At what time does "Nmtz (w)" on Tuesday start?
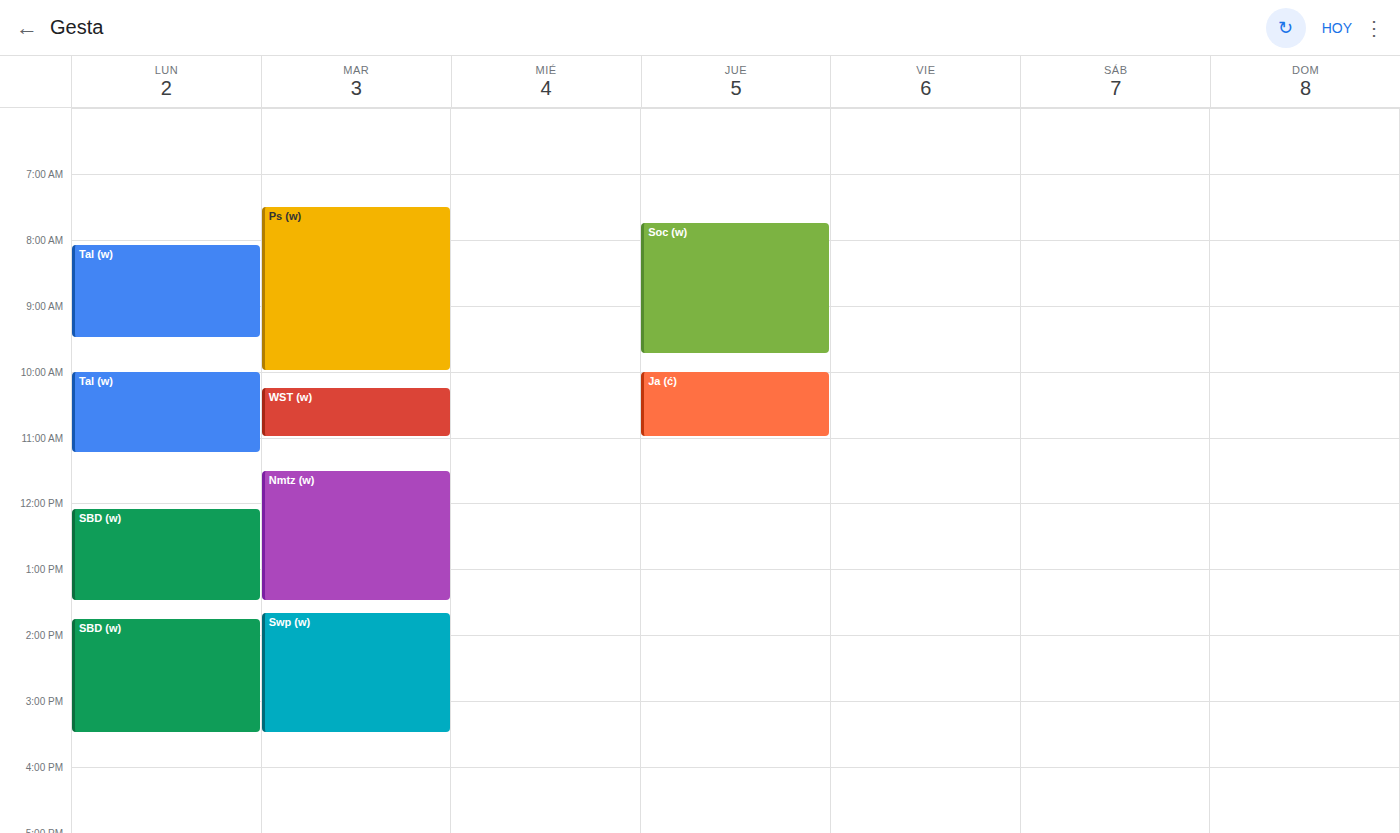
11:30 AM